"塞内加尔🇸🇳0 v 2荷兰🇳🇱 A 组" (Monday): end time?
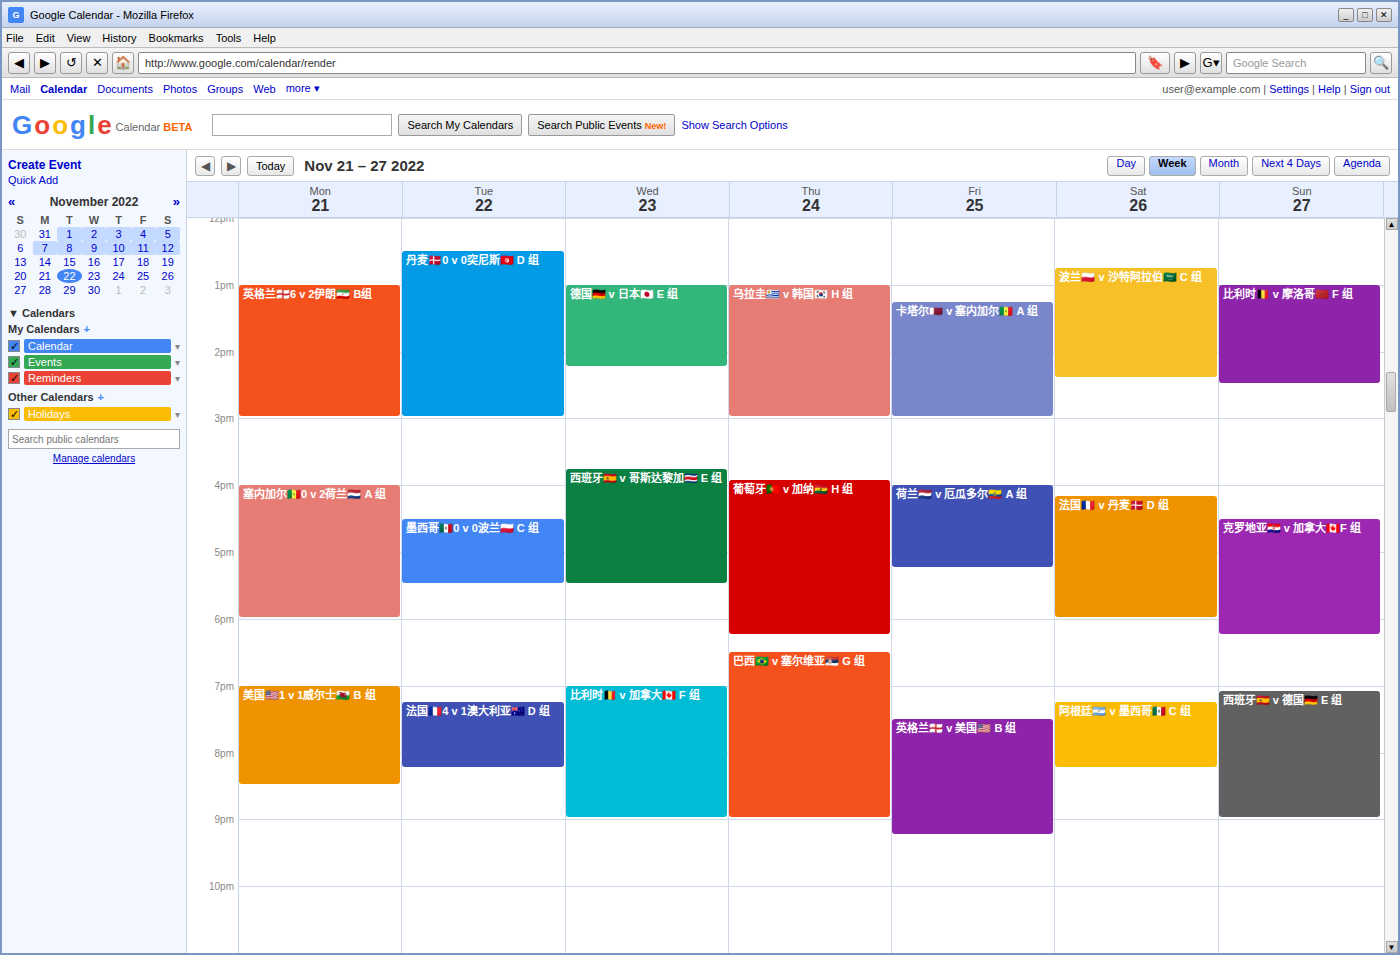
6:00 PM